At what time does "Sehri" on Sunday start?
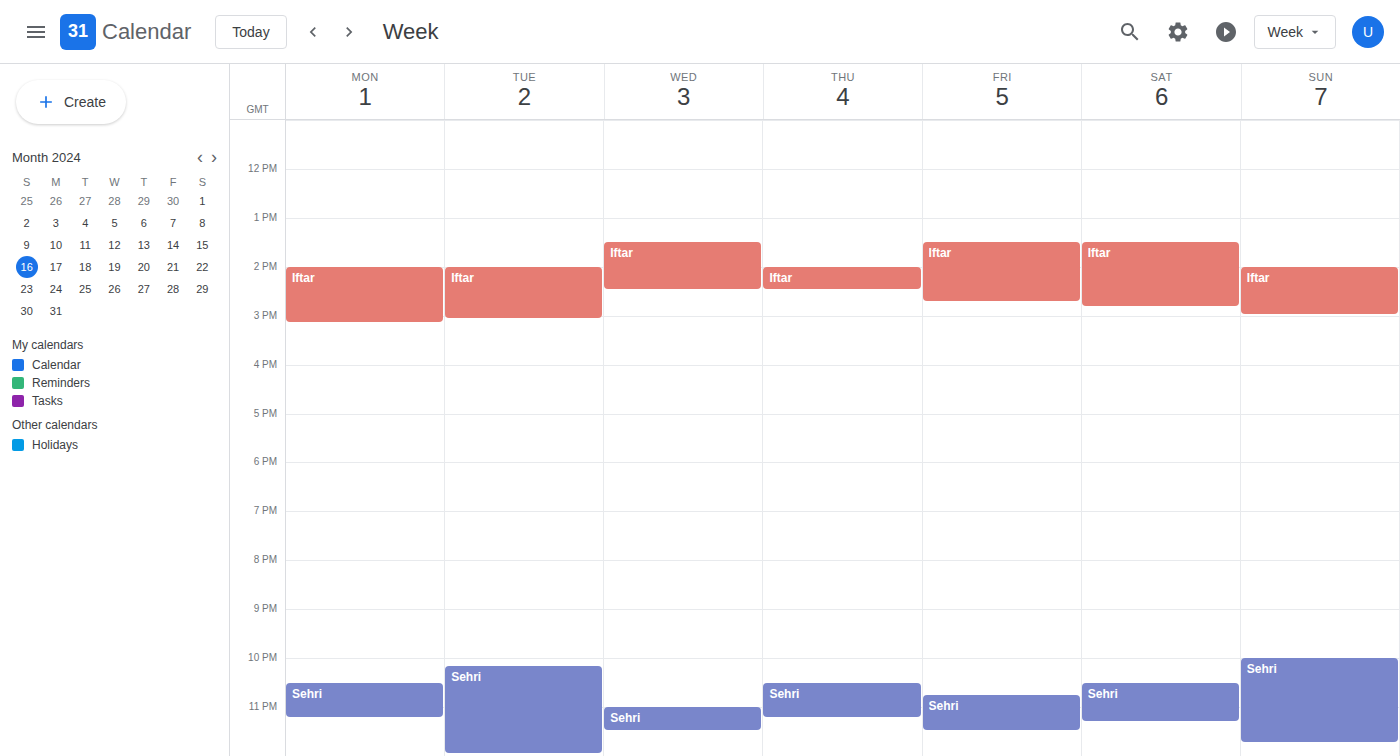
22:00